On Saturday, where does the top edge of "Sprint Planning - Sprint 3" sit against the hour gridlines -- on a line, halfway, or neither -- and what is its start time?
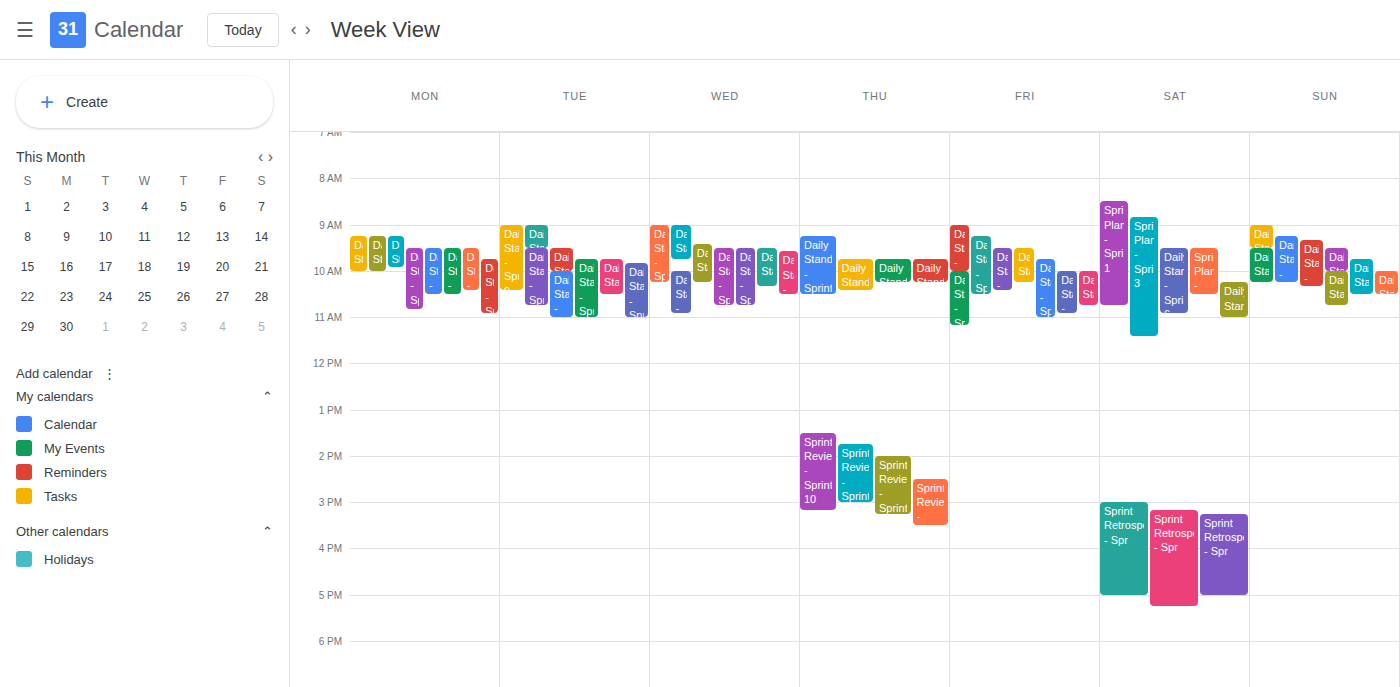
8:50 AM -- neither: 50 minutes below the 8 AM line and 10 minutes above the 9 AM line.